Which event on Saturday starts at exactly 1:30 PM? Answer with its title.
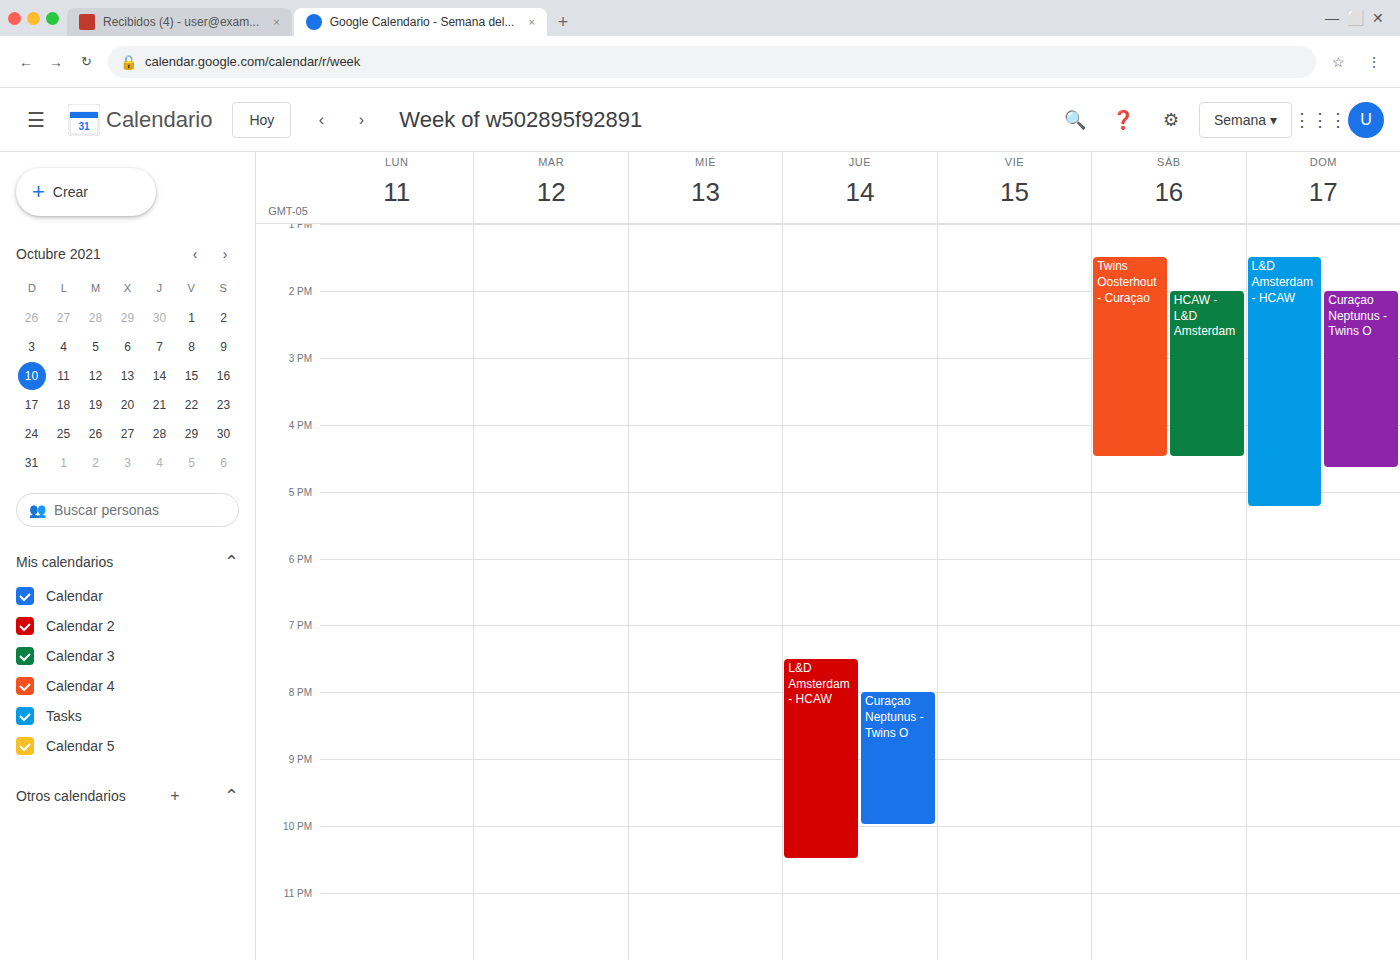
"Twins Oosterhout - Curaçao"